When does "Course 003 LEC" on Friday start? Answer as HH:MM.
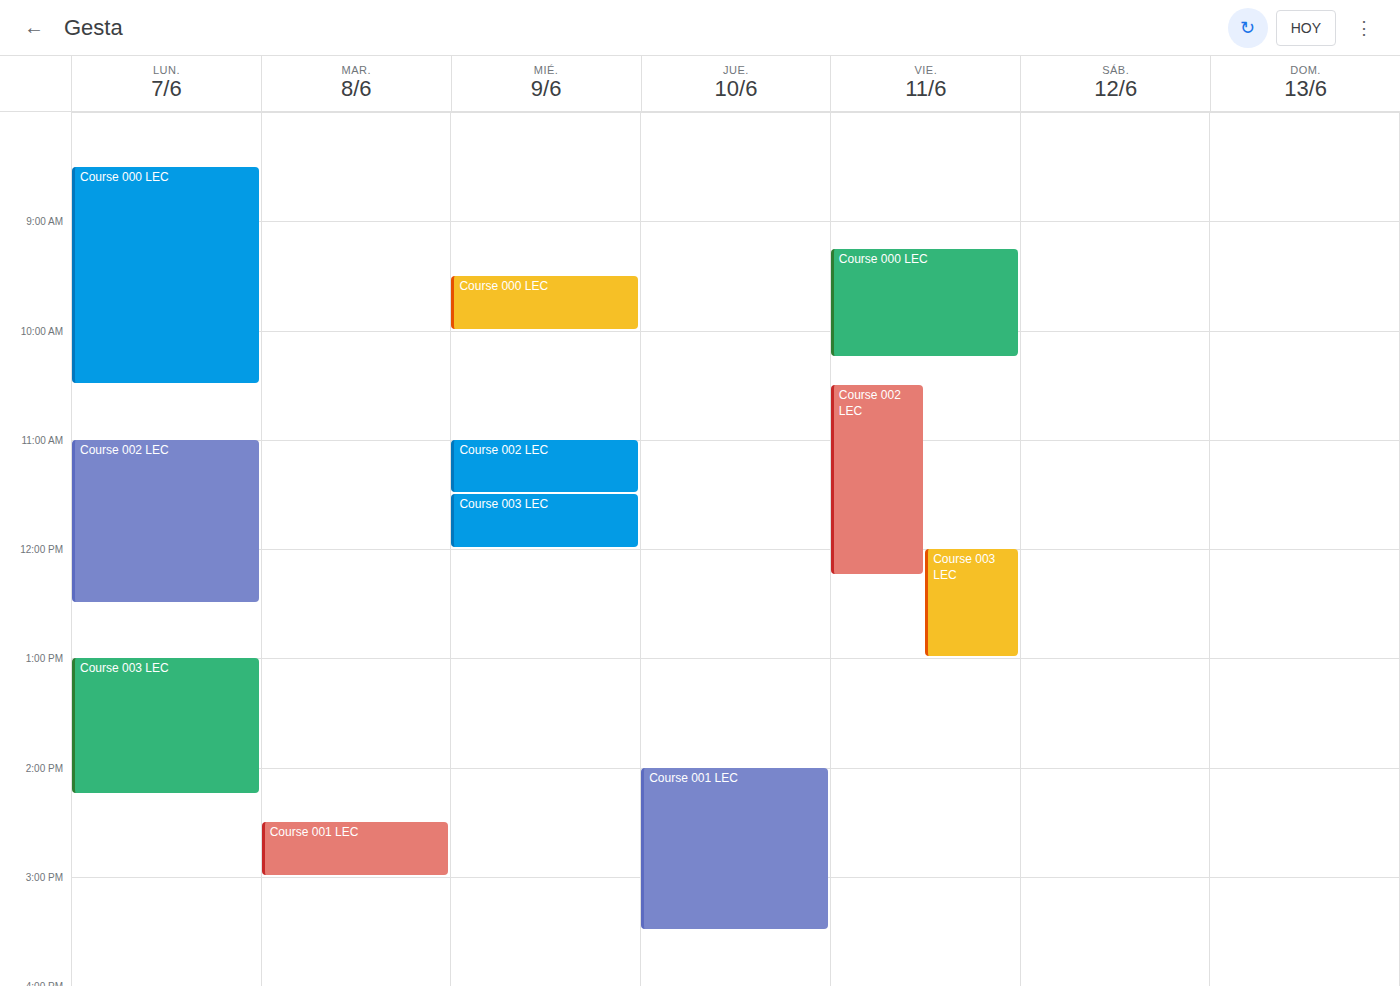
12:00